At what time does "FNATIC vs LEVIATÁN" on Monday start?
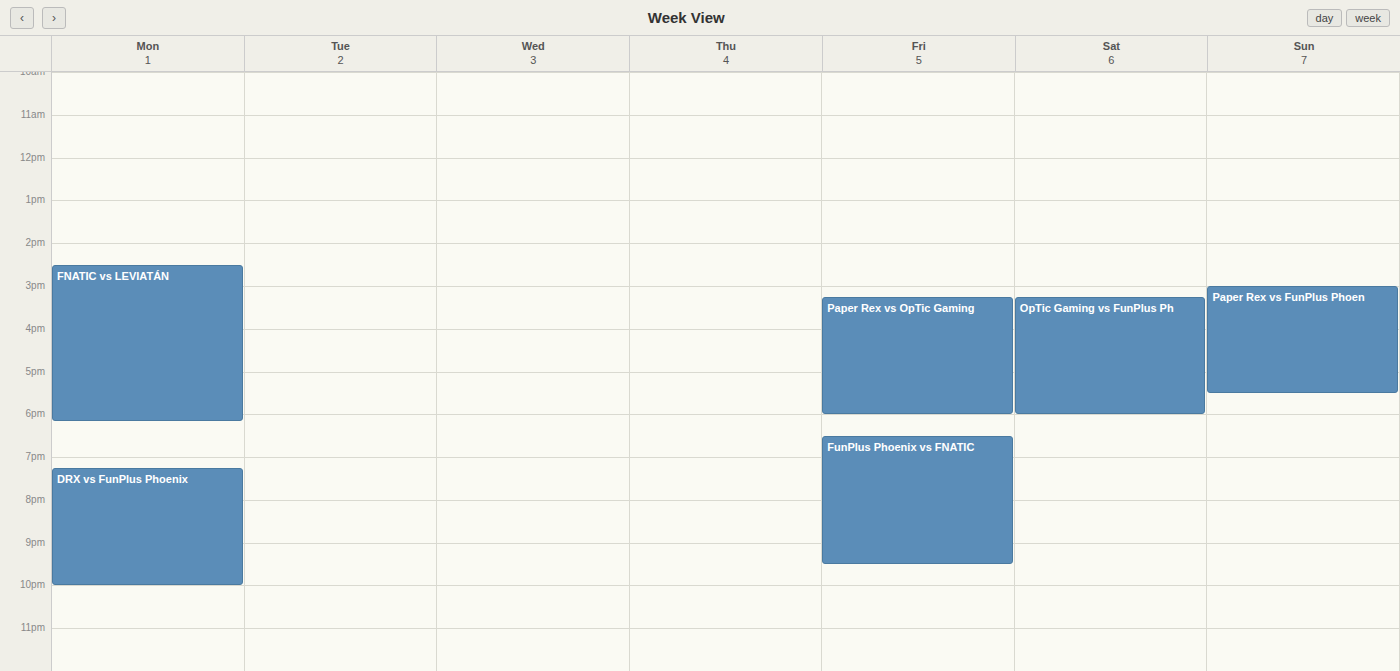
2:30 PM